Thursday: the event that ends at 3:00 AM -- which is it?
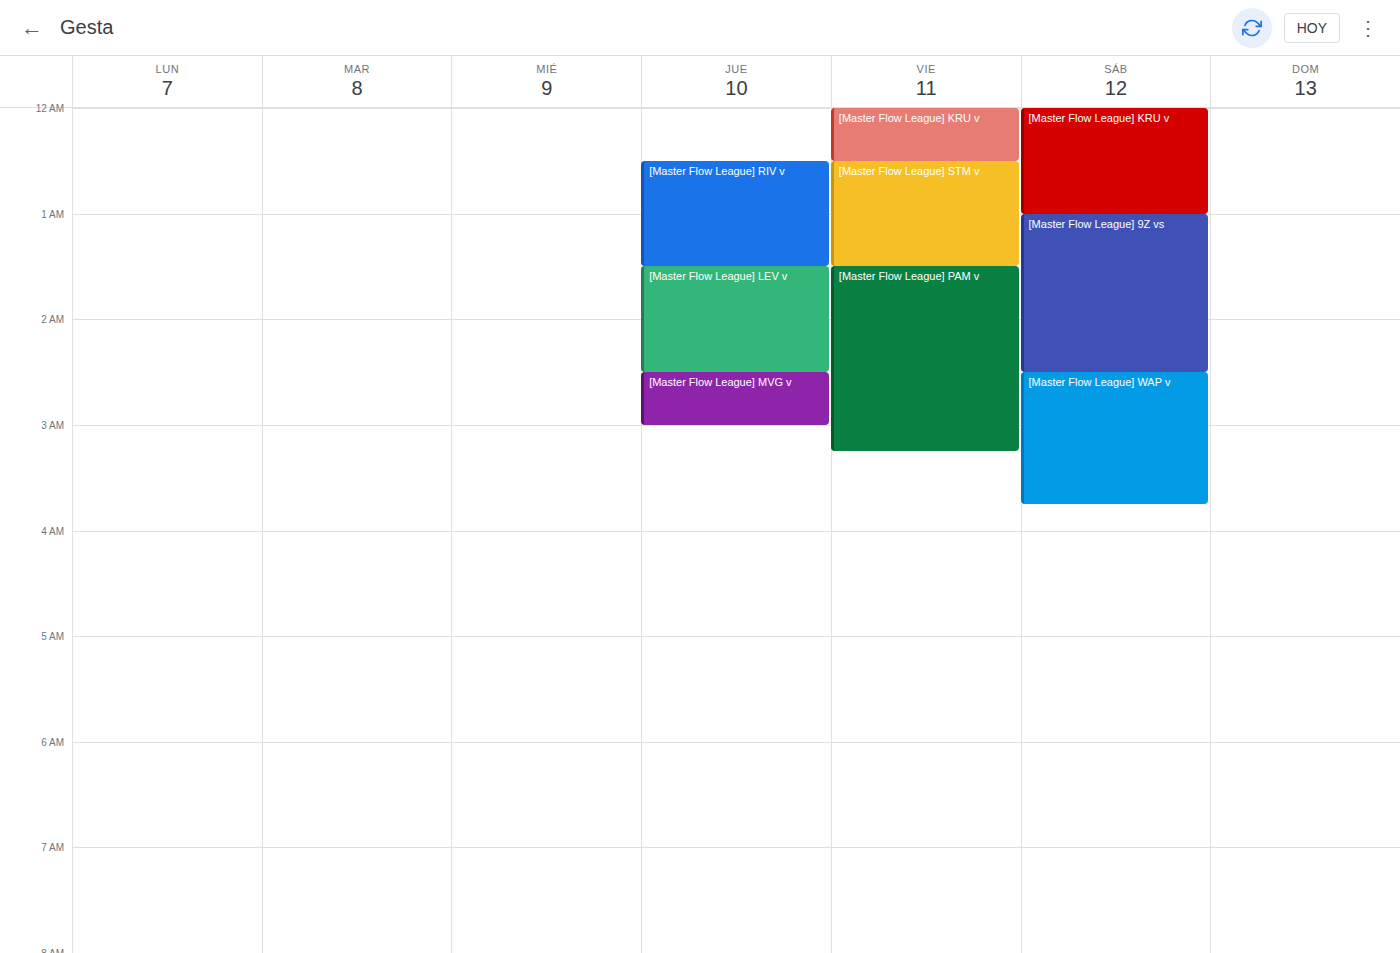
"[Master Flow League] MVG v"